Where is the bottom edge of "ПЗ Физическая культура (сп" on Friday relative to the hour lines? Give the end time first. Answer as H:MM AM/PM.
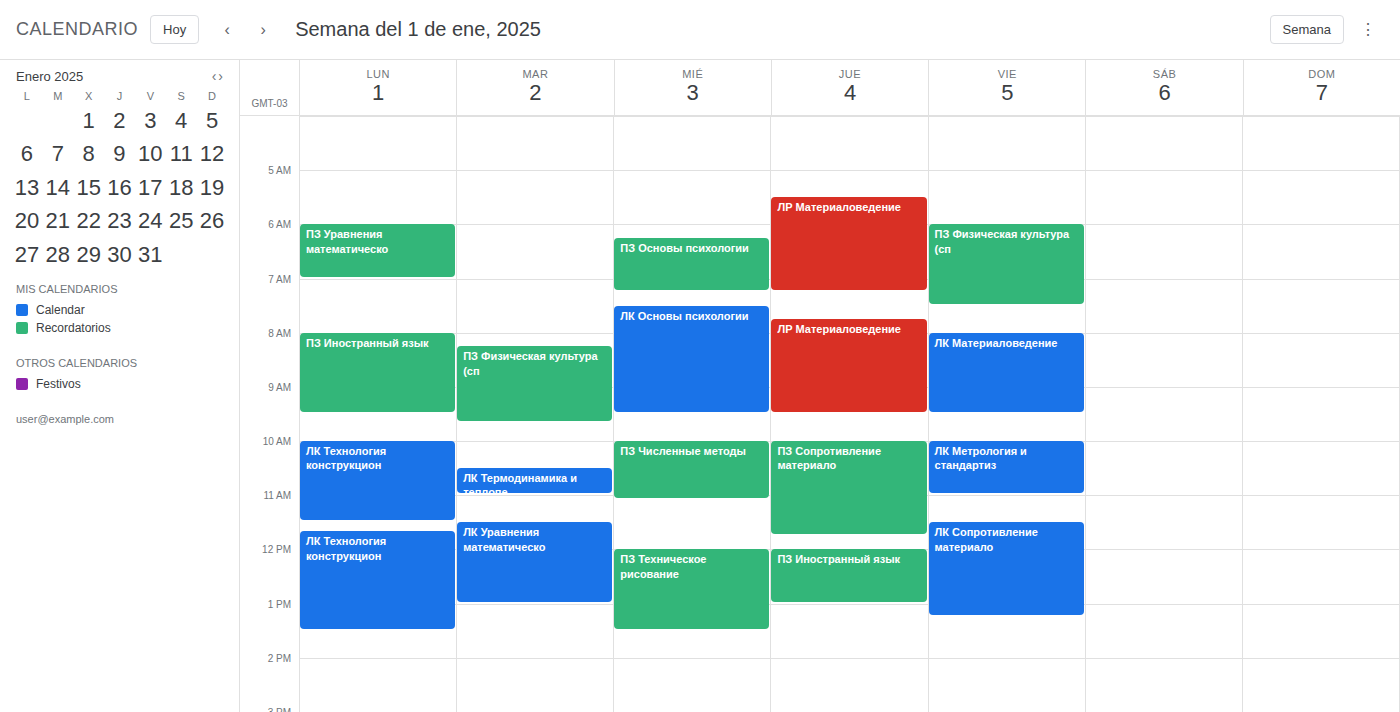
7:30 AM -- halfway between the 7 AM and 8 AM lines.